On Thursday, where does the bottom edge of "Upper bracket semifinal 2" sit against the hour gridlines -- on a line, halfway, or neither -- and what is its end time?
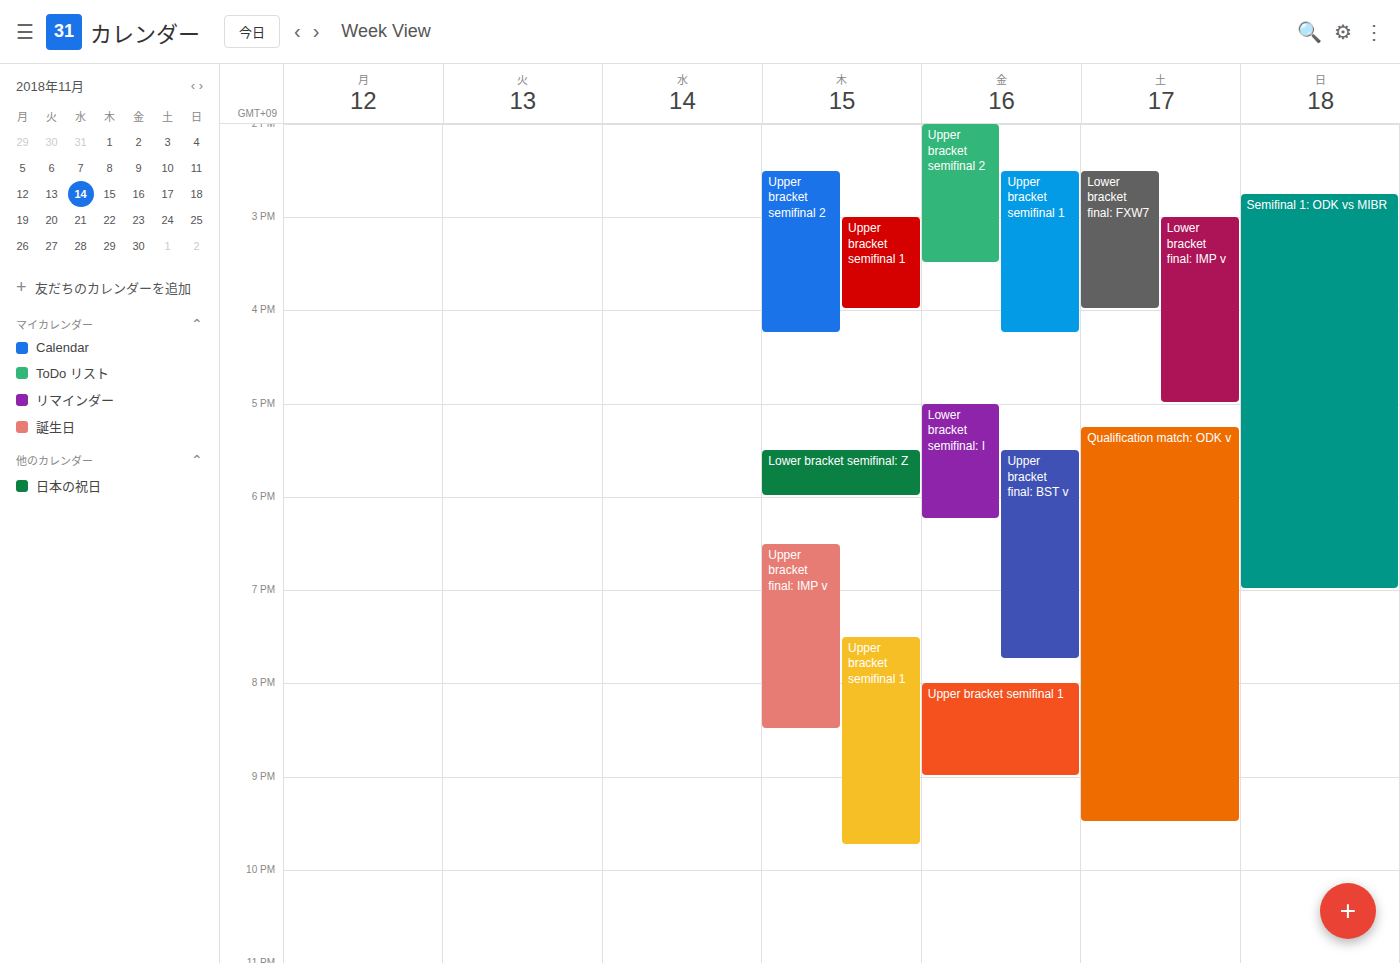
4:15 PM -- neither: a quarter of the way from the 4 PM line to the 5 PM line.